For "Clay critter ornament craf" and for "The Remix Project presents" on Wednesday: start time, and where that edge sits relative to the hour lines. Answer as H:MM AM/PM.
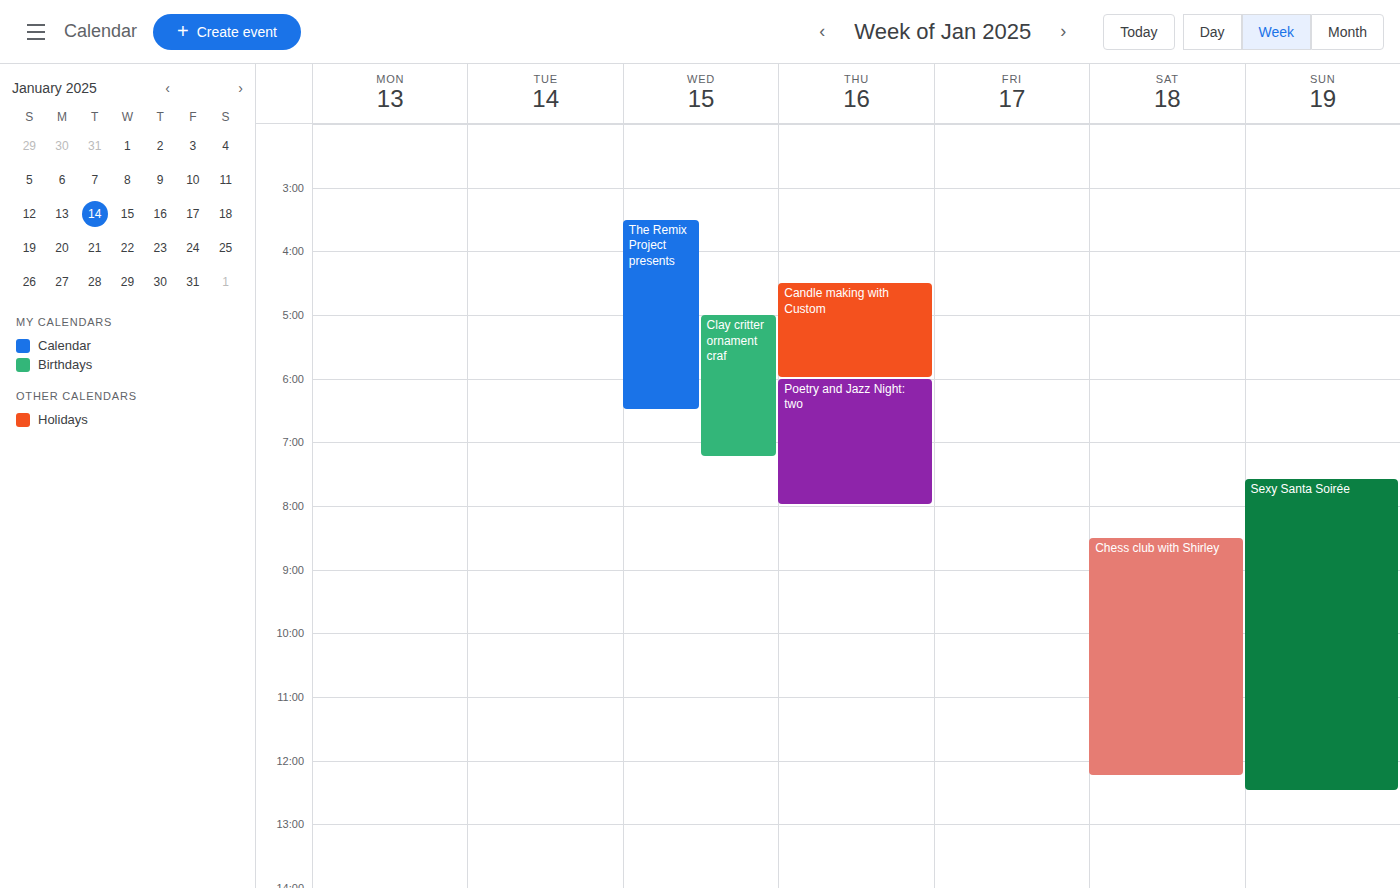
"Clay critter ornament craf": 5:00 AM, exactly on the 5 AM line. "The Remix Project presents": 3:30 AM, halfway between the 3 AM and 4 AM lines.